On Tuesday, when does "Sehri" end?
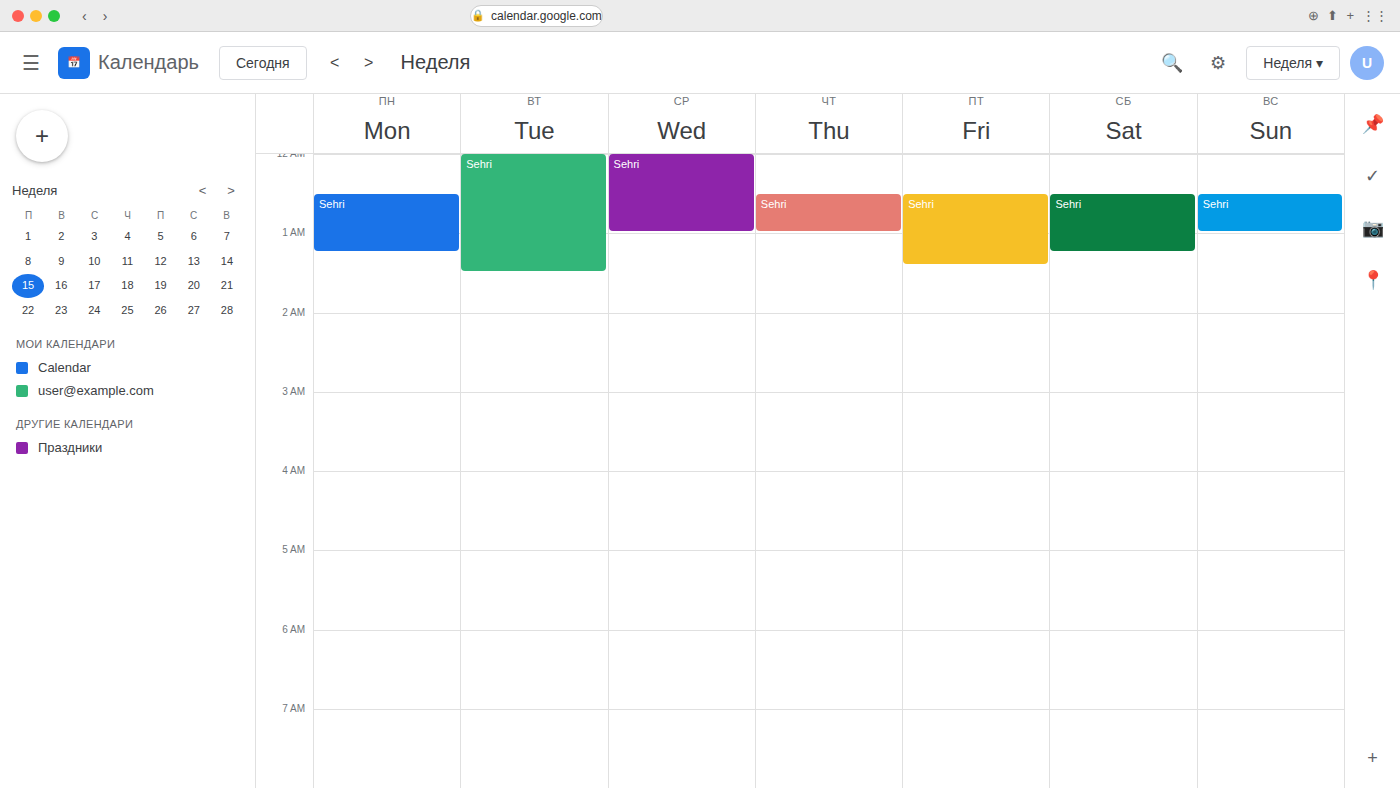
1:30 AM